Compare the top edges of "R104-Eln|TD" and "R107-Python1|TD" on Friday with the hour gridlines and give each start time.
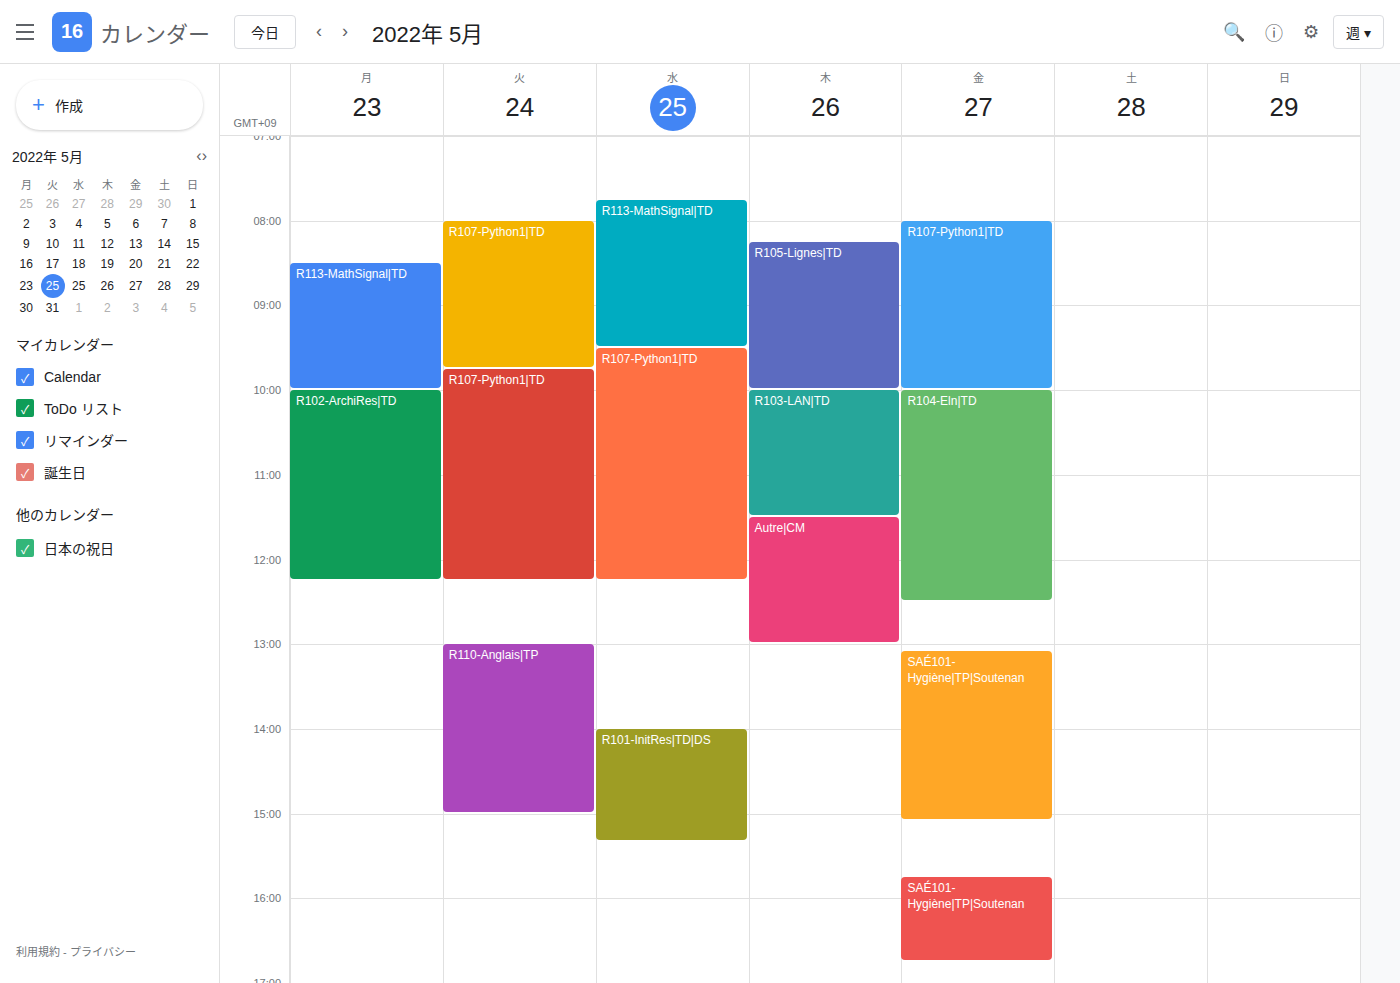
"R104-Eln|TD": 10:00 AM, exactly on the 10 AM line. "R107-Python1|TD": 8:00 AM, exactly on the 8 AM line.